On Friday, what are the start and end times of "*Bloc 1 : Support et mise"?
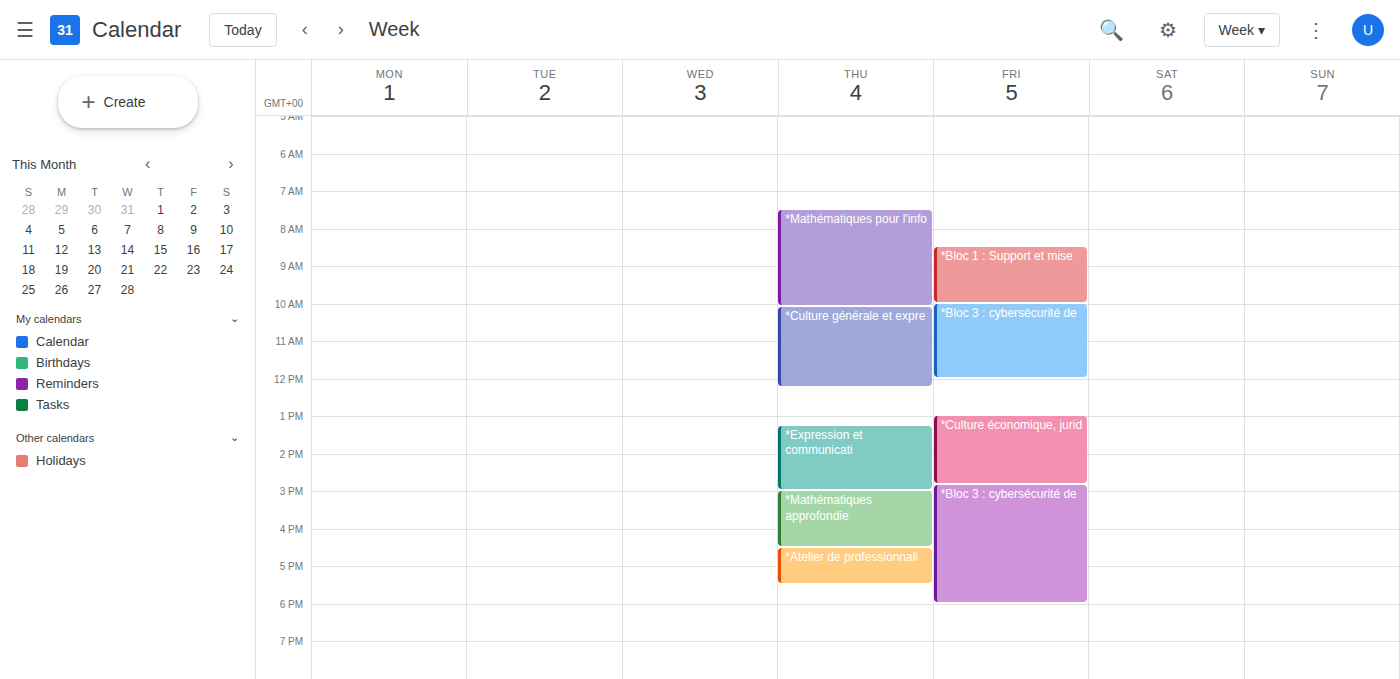
8:30 AM to 10:00 AM